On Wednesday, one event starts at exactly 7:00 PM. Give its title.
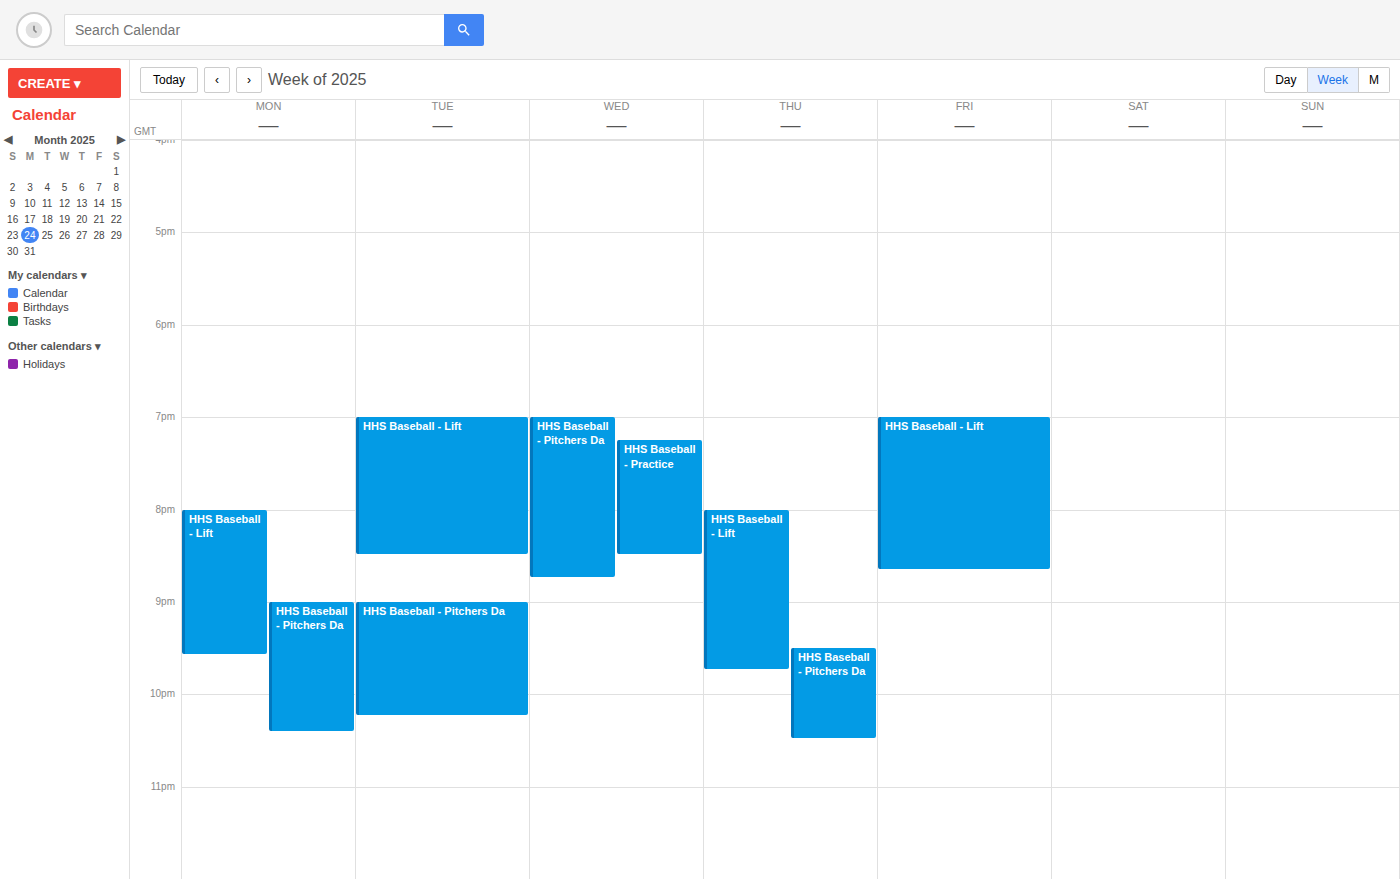
"HHS Baseball - Pitchers Da"